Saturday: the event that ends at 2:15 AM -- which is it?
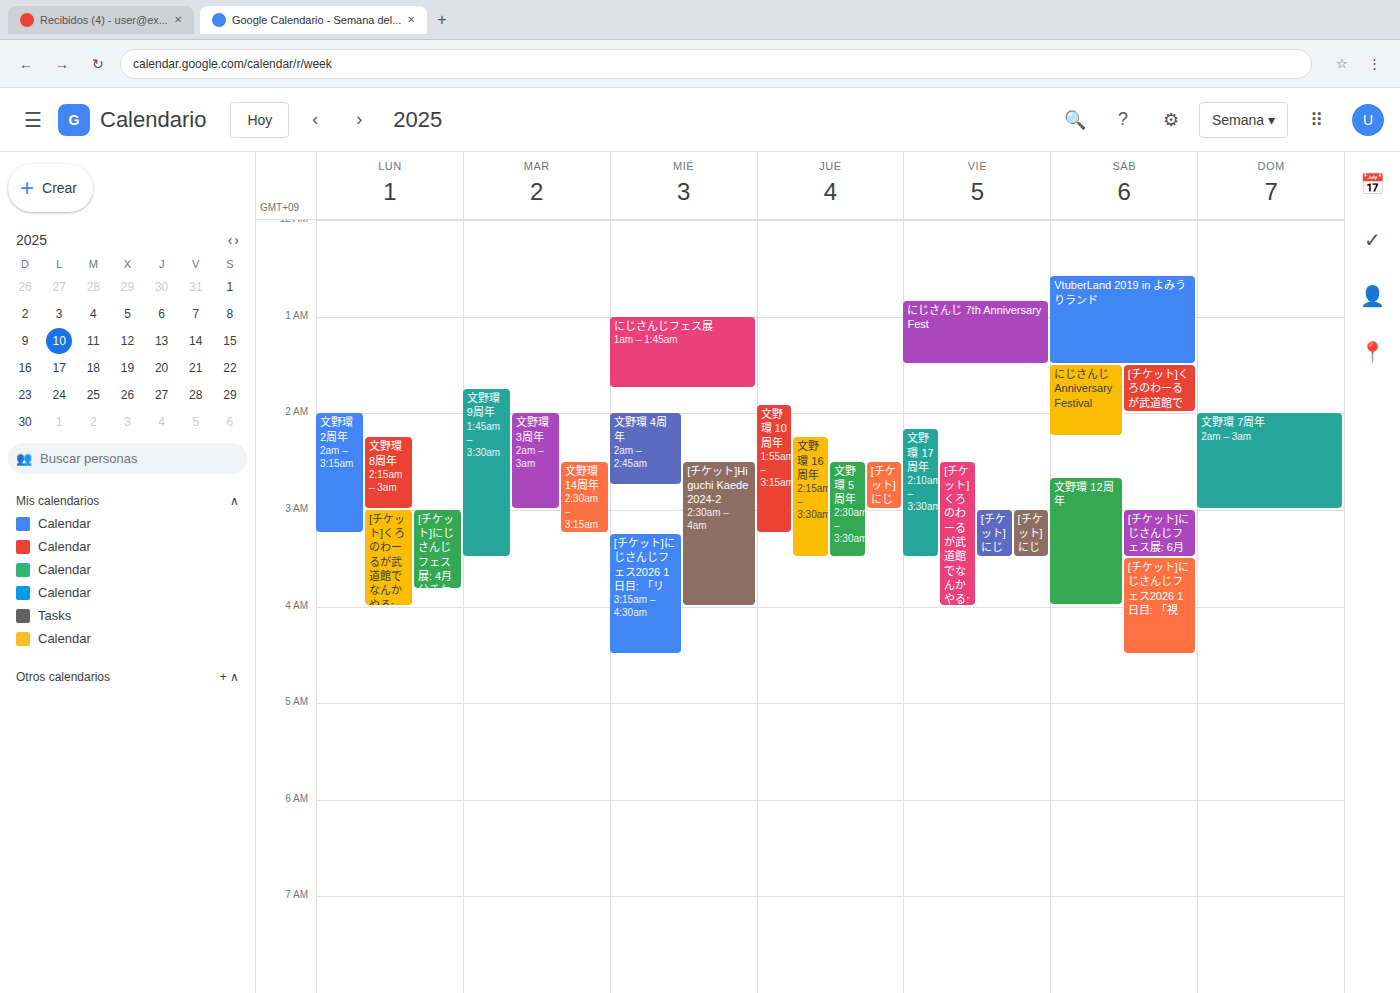
"にじさんじ Anniversary Festival"